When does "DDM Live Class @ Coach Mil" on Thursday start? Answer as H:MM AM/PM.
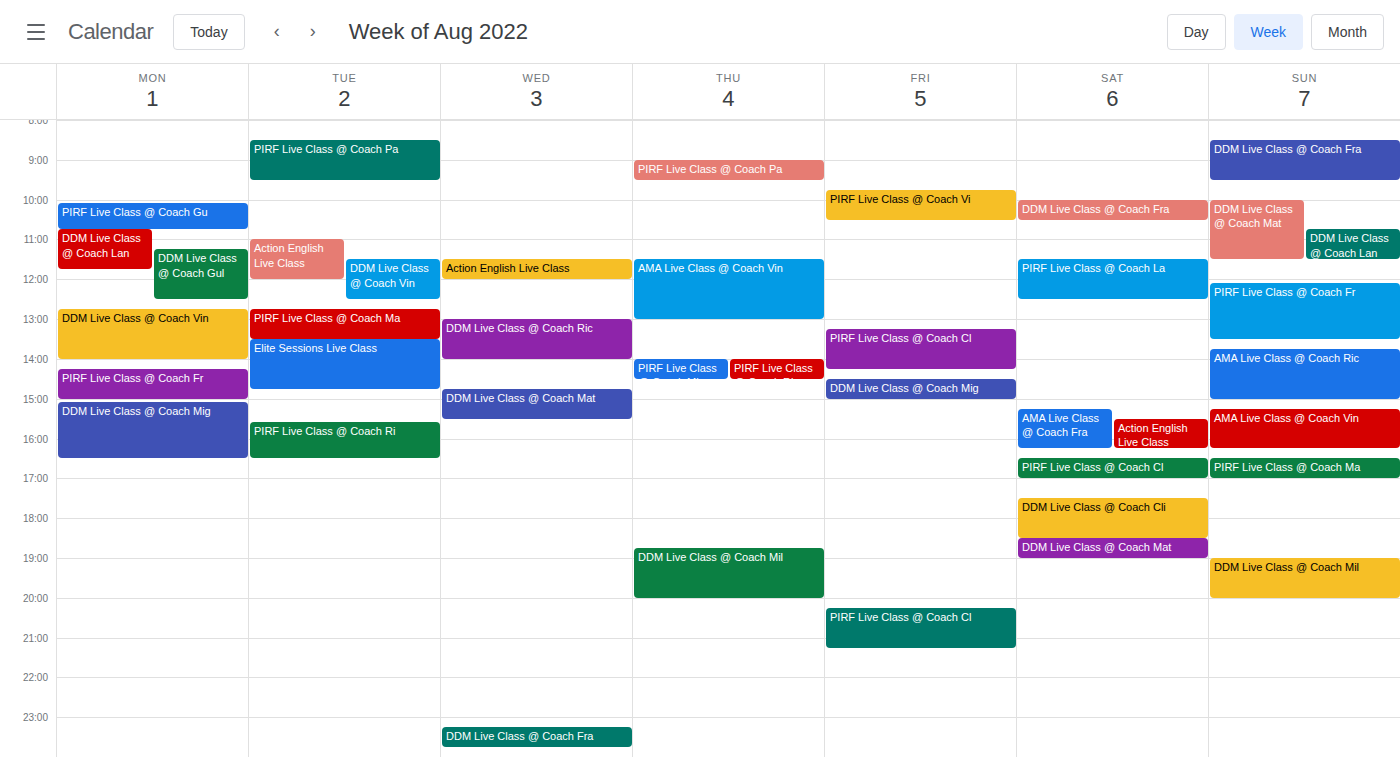
6:45 PM